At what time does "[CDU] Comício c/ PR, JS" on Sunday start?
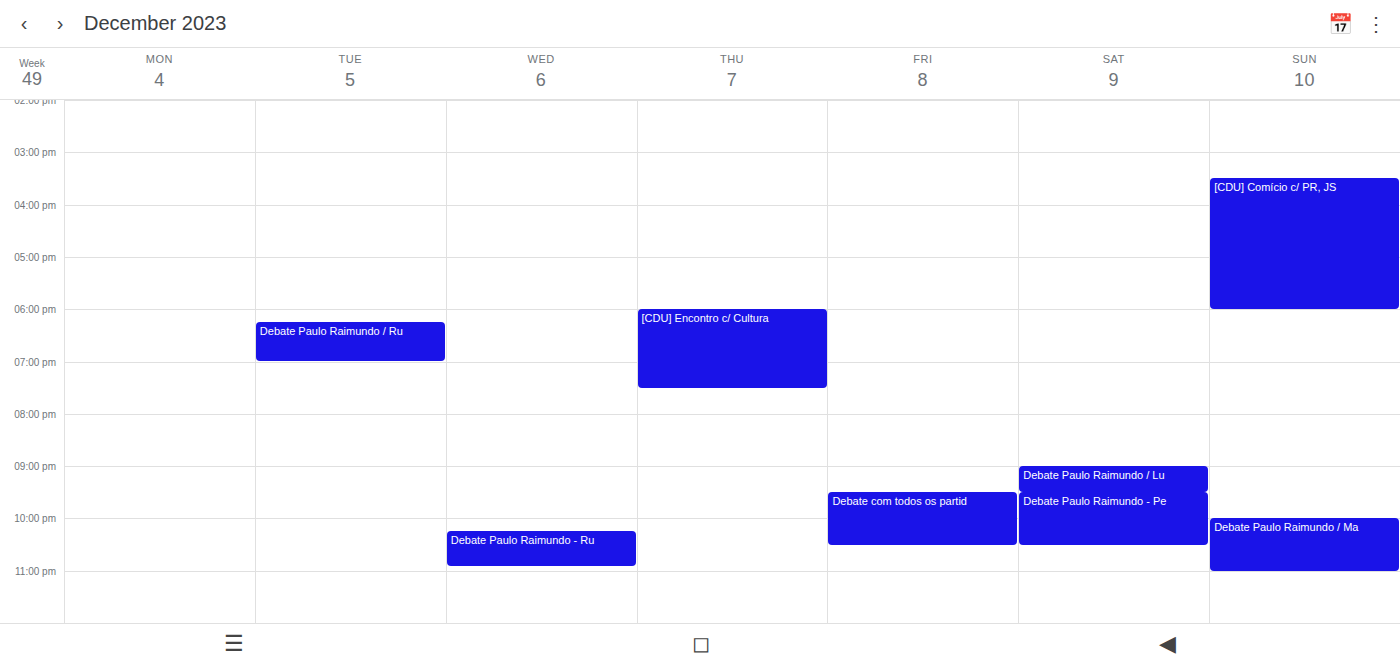
3:30 PM